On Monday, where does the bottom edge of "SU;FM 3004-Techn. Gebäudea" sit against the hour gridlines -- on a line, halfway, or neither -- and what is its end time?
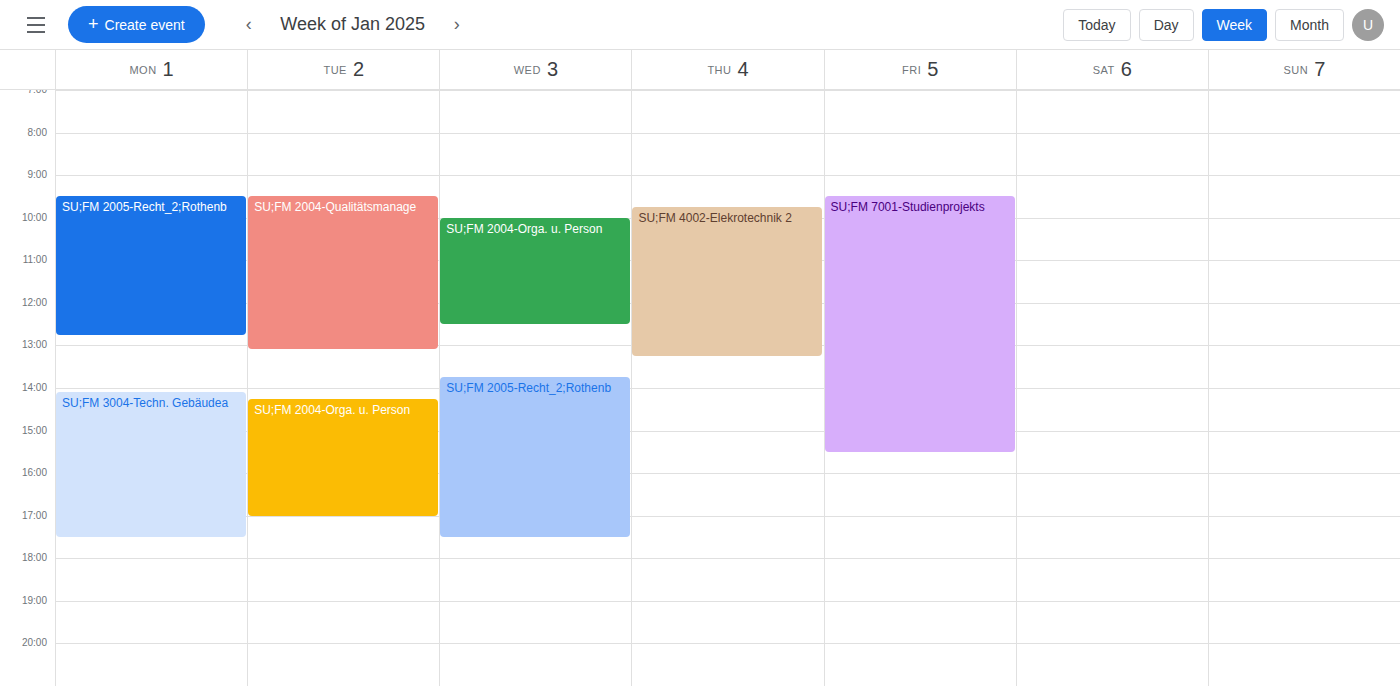
5:30 PM -- halfway between the 5 PM and 6 PM lines.